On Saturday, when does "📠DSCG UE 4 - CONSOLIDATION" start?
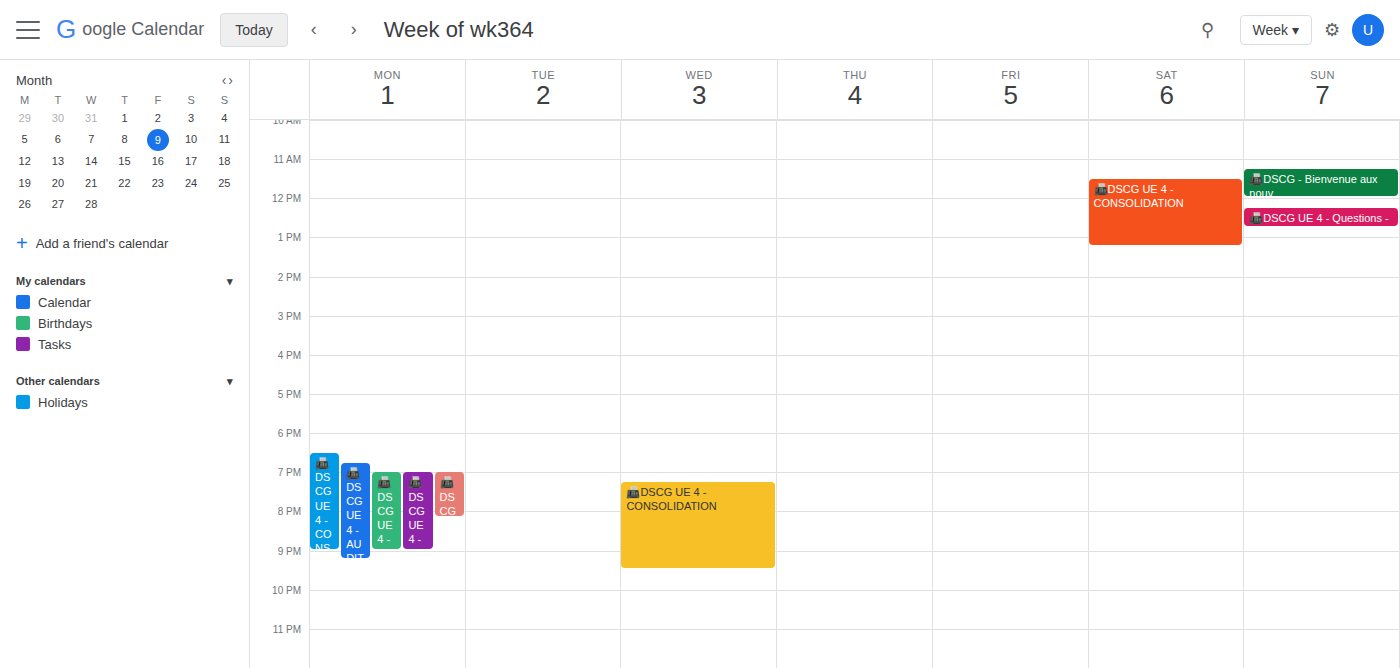
11:30 AM